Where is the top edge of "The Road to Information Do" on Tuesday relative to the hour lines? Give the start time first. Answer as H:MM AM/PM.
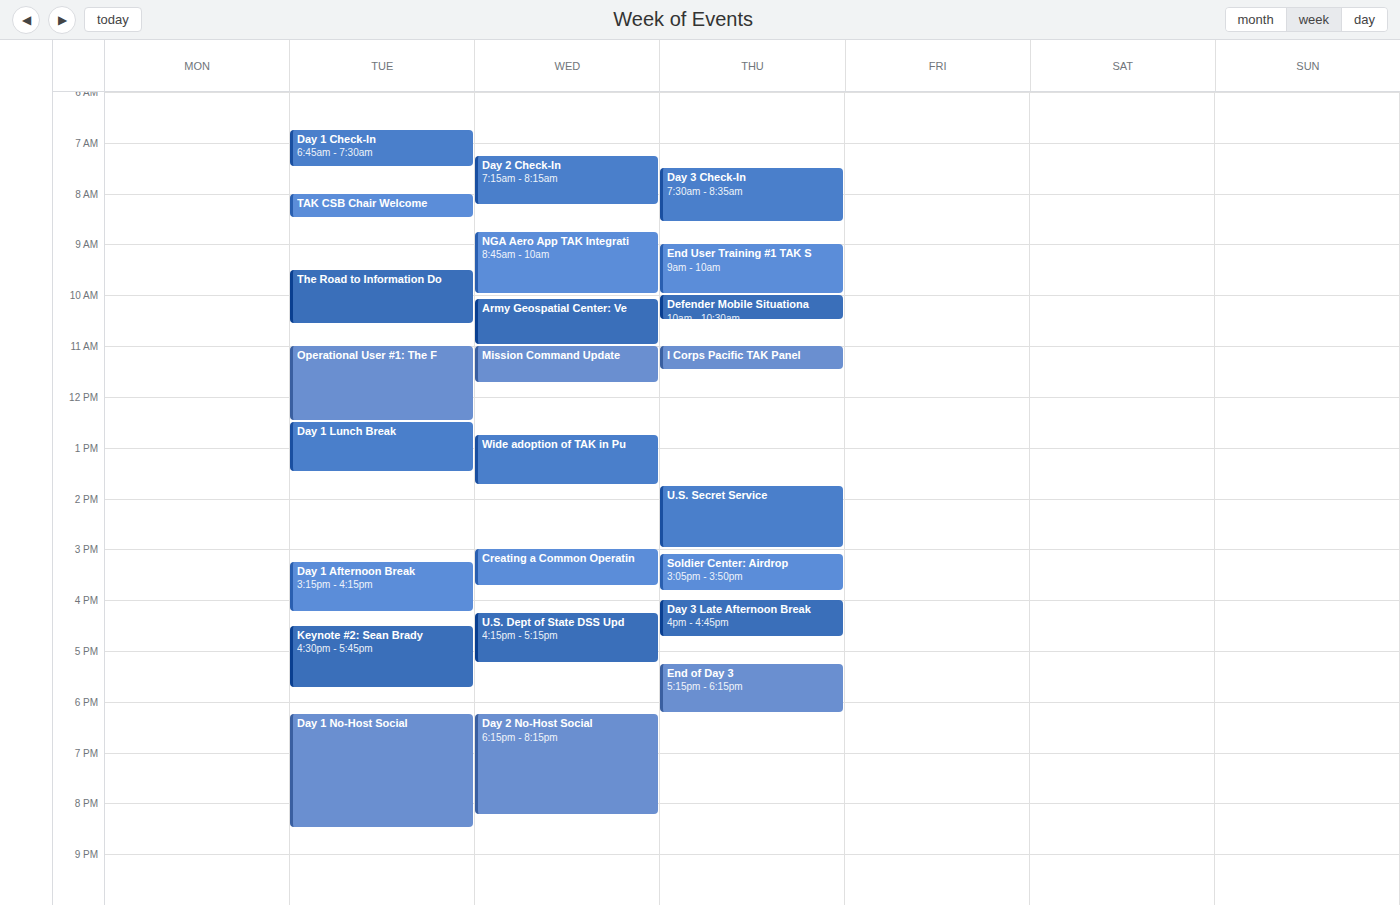
9:30 AM -- halfway between the 9 AM and 10 AM lines.